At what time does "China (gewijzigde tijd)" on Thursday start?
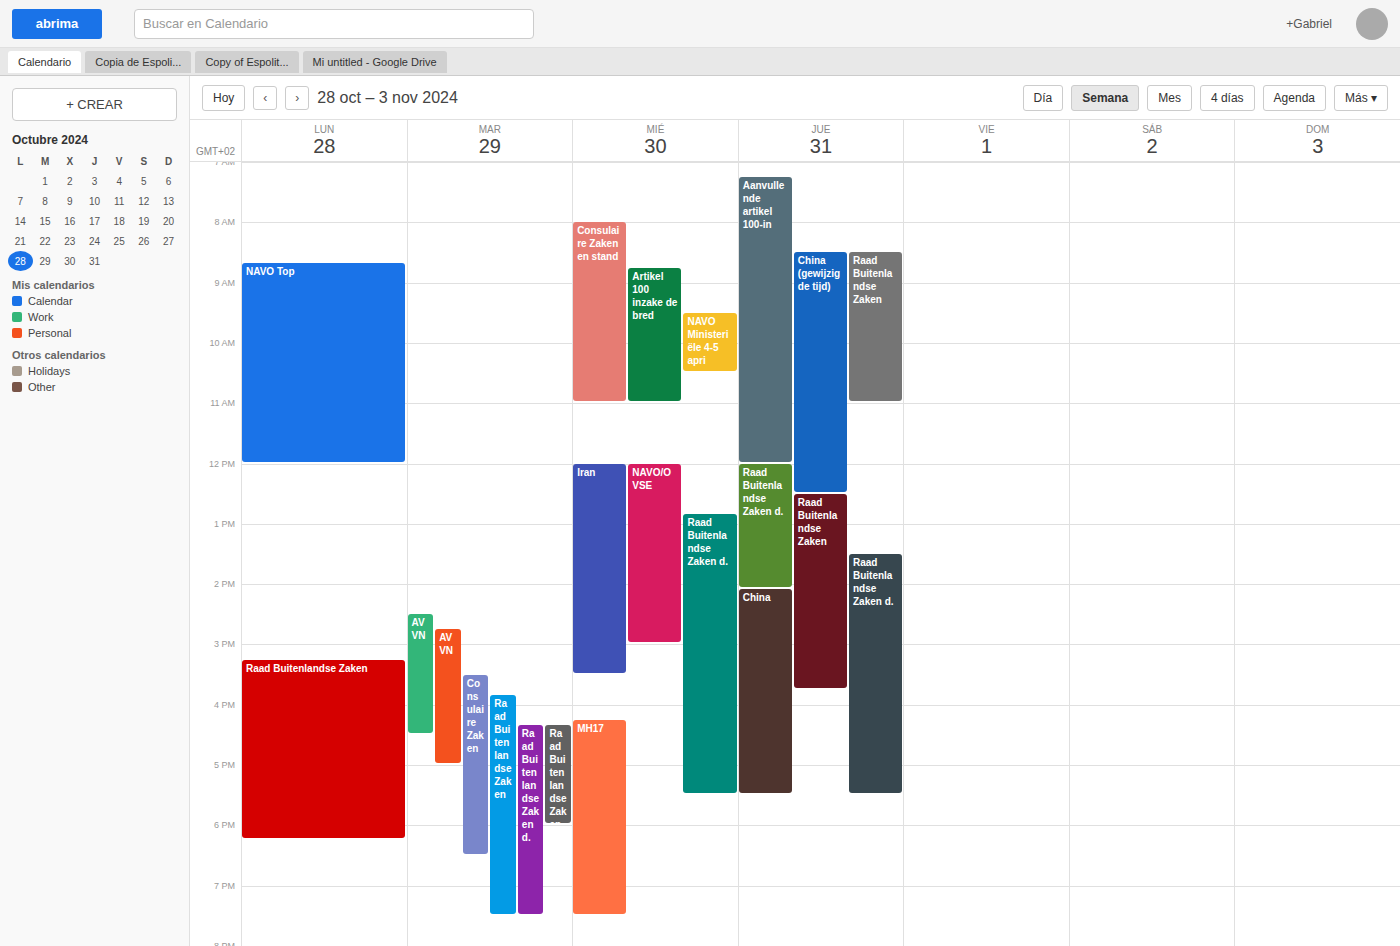
8:30 AM